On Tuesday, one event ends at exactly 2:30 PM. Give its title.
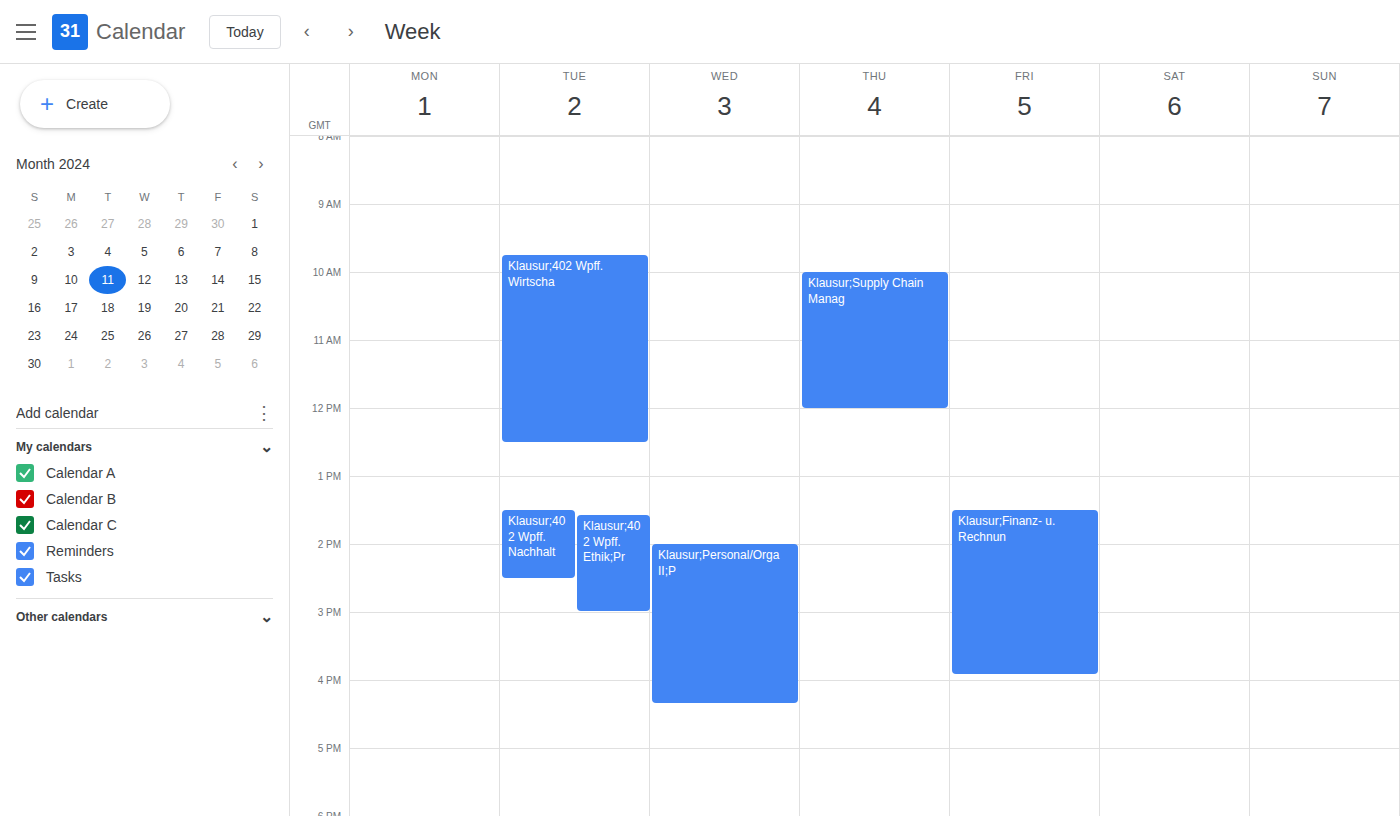
"Klausur;402 Wpff. Nachhalt"